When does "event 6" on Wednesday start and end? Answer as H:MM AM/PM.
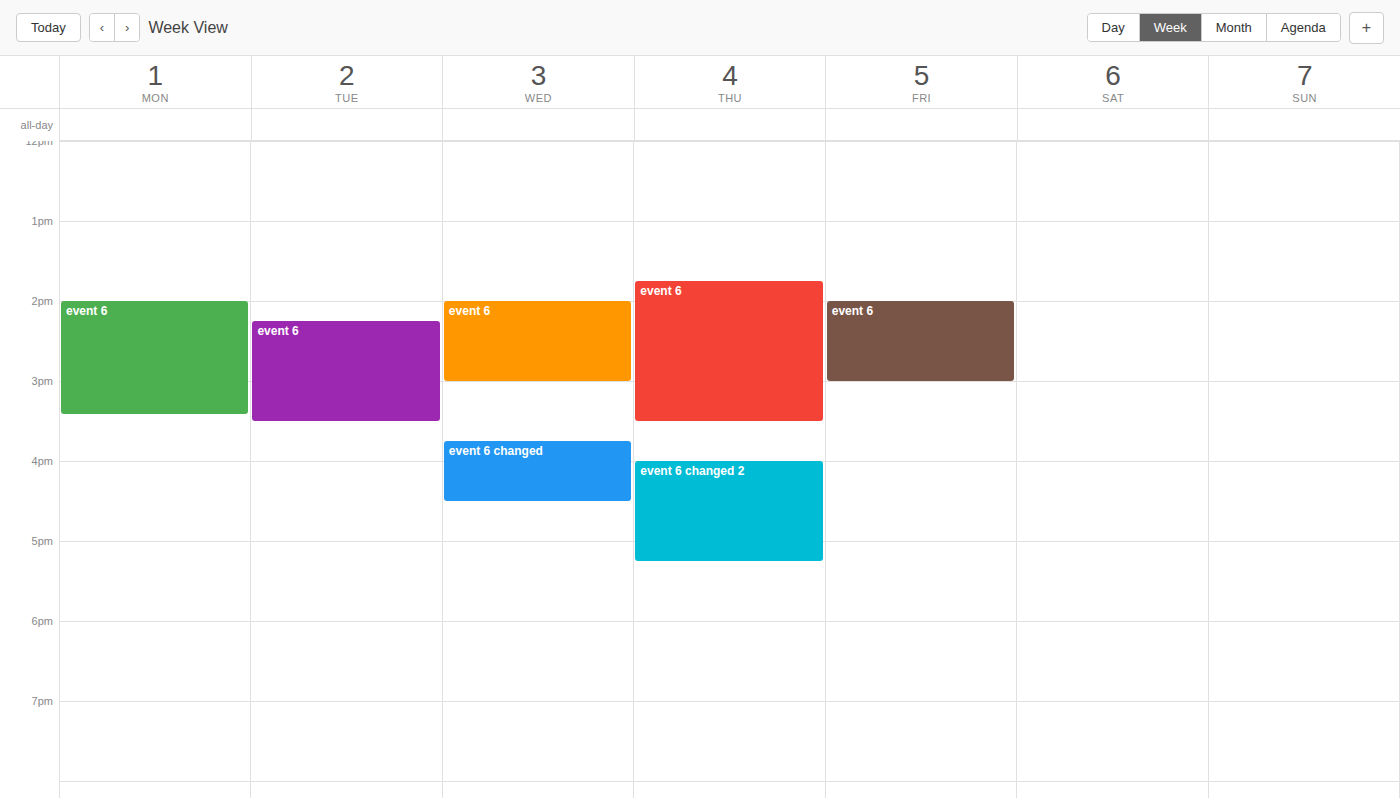
2:00 PM to 3:00 PM